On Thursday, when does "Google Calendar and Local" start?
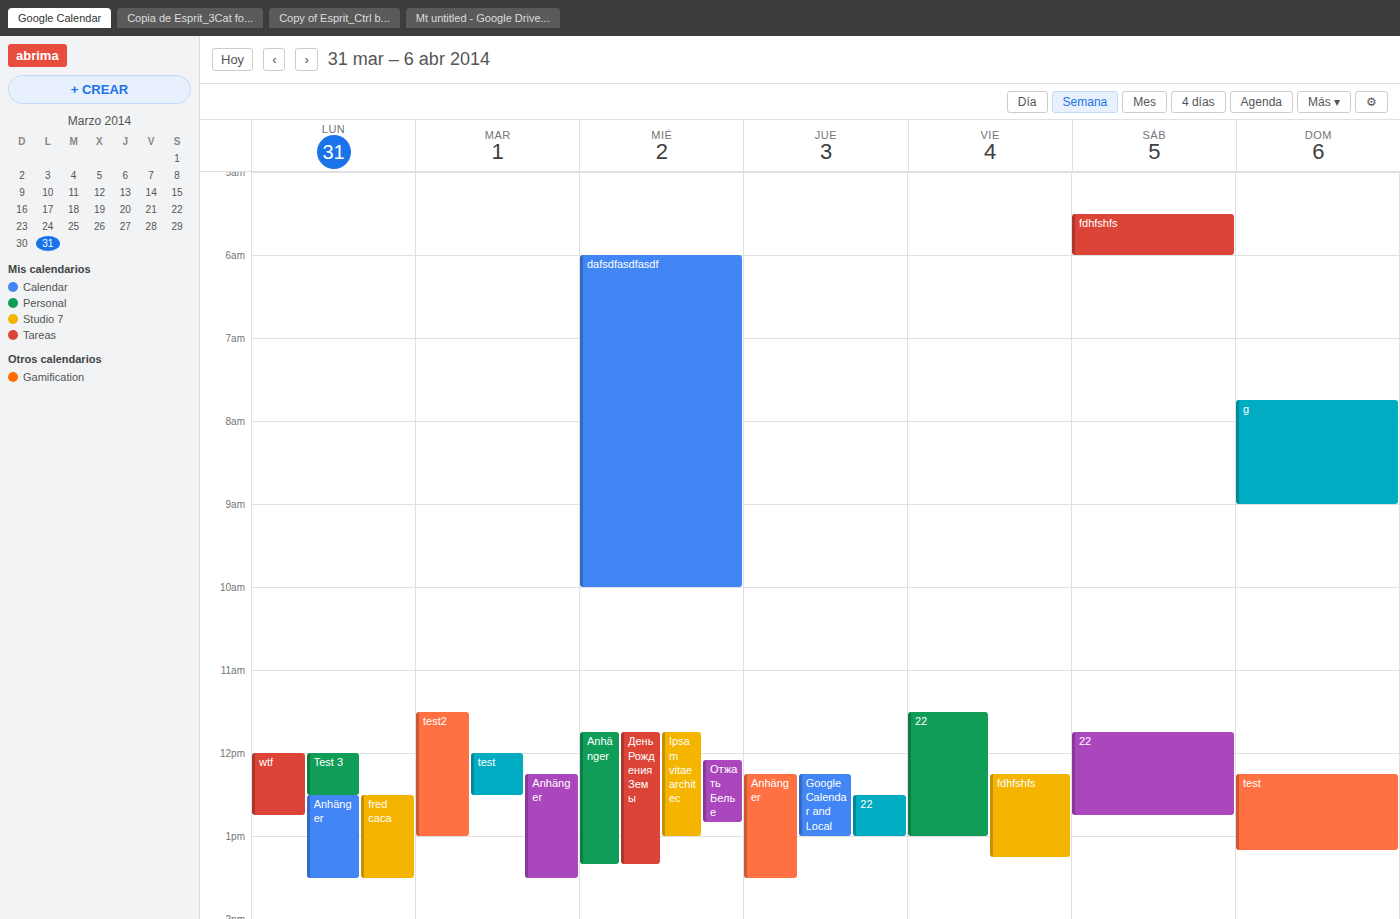
12:15